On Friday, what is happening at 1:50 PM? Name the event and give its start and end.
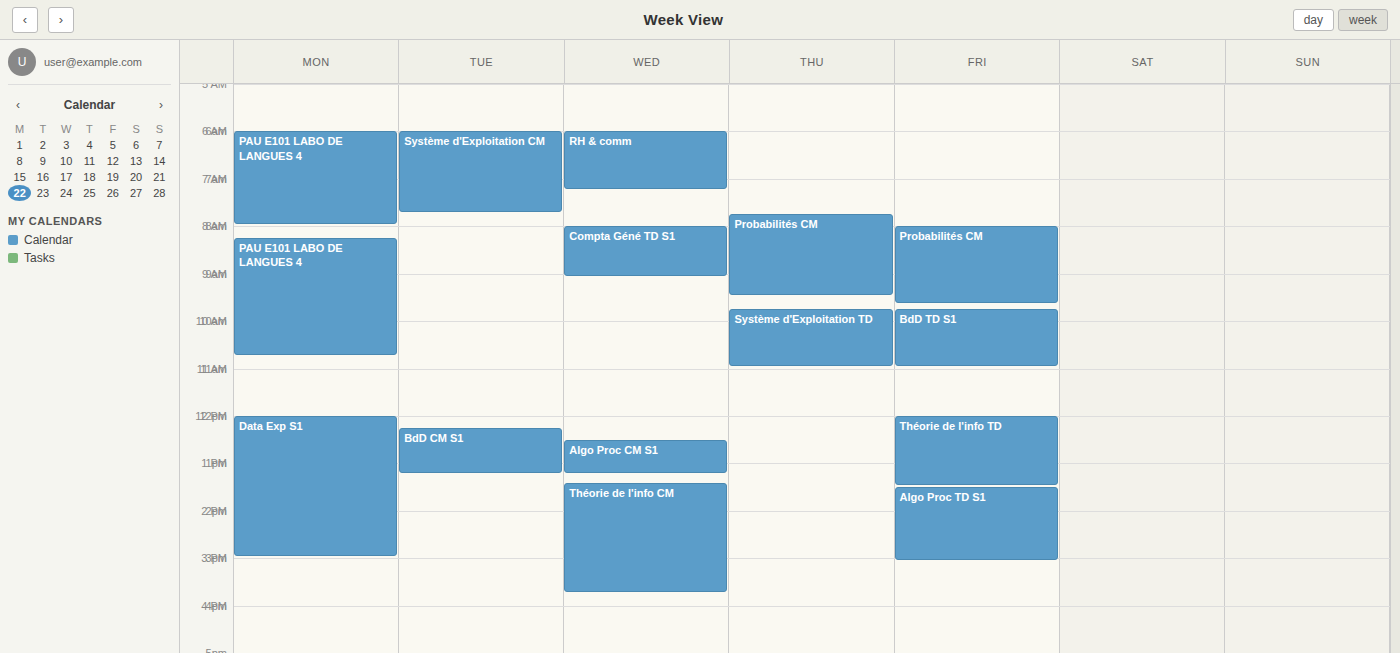
"Algo Proc TD S1", 1:30 PM to 3:05 PM